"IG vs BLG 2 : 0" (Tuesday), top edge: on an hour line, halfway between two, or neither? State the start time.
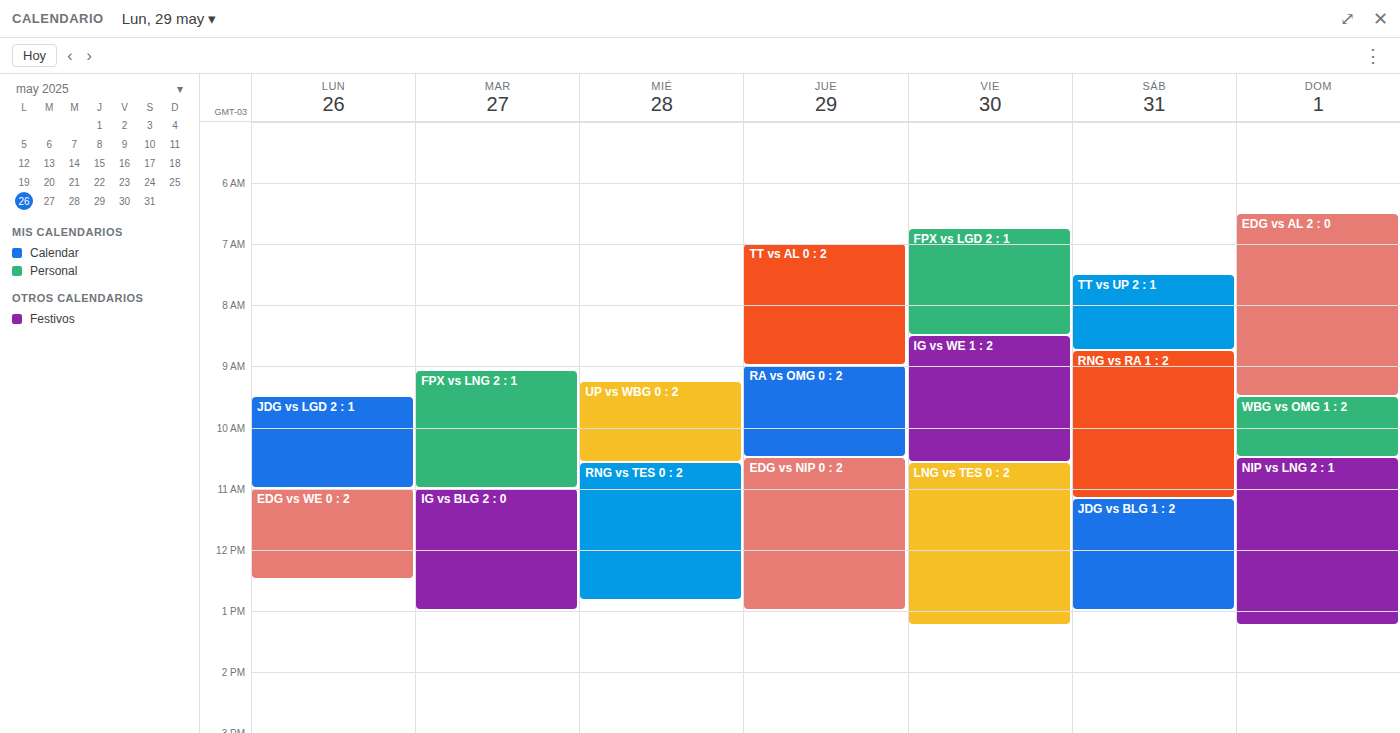
11:00 AM -- exactly on the 11 AM line.